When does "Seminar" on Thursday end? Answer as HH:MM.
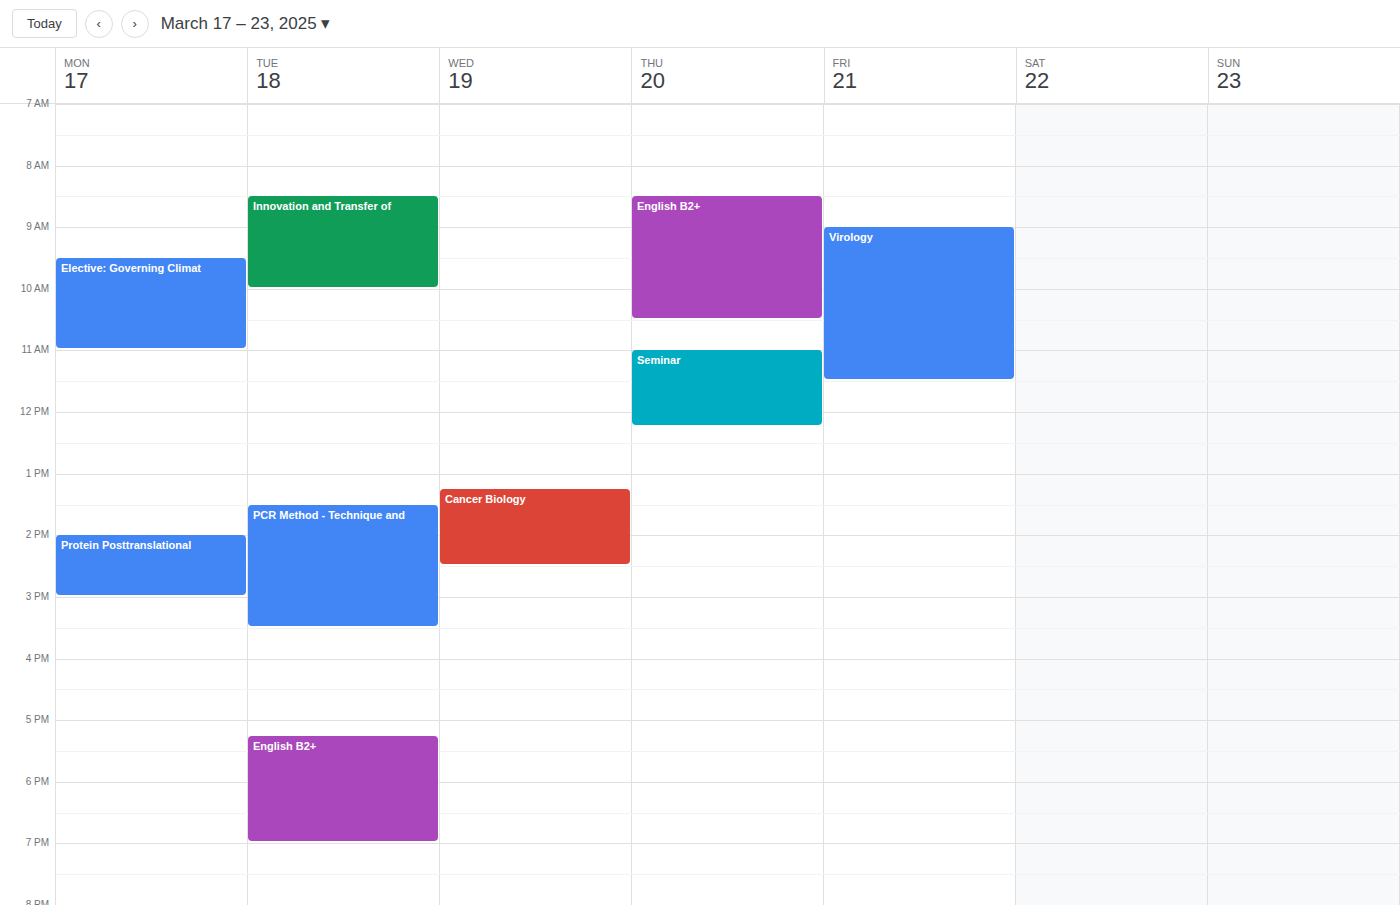
12:15